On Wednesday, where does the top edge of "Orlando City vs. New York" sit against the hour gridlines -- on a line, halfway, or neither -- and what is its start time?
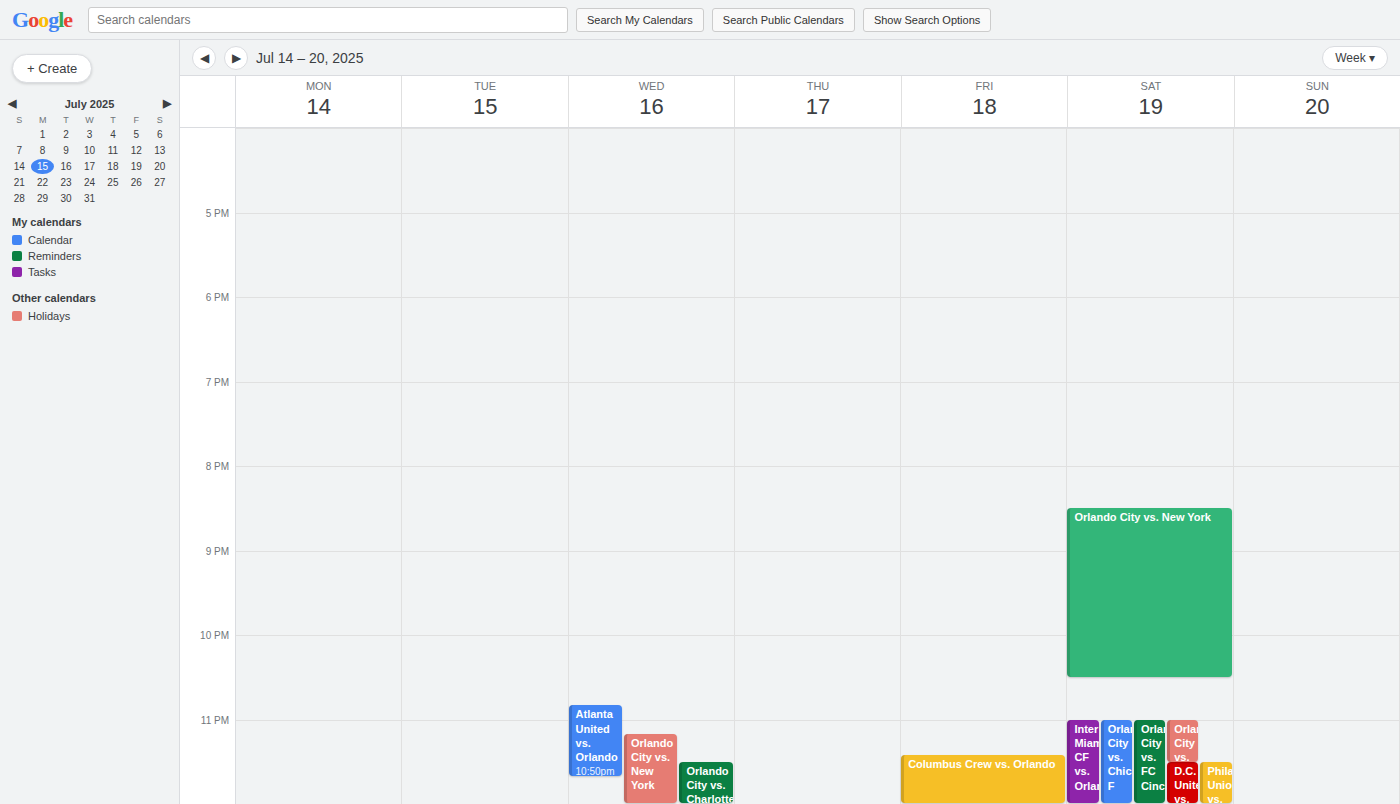
23:10 -- neither: 10 minutes below the 23:00 line and 50 minutes above the 24:00 line.